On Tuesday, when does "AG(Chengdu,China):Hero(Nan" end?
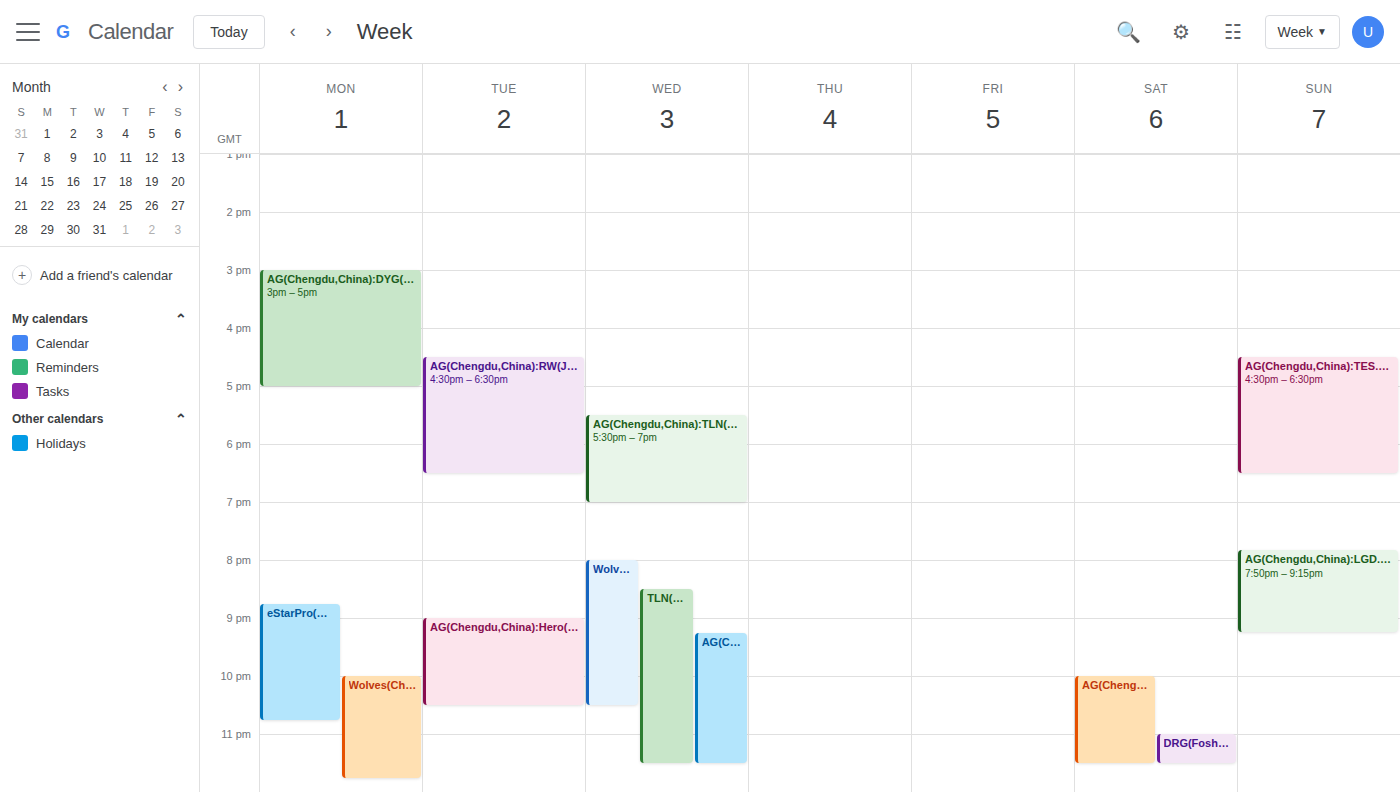
10:30 PM